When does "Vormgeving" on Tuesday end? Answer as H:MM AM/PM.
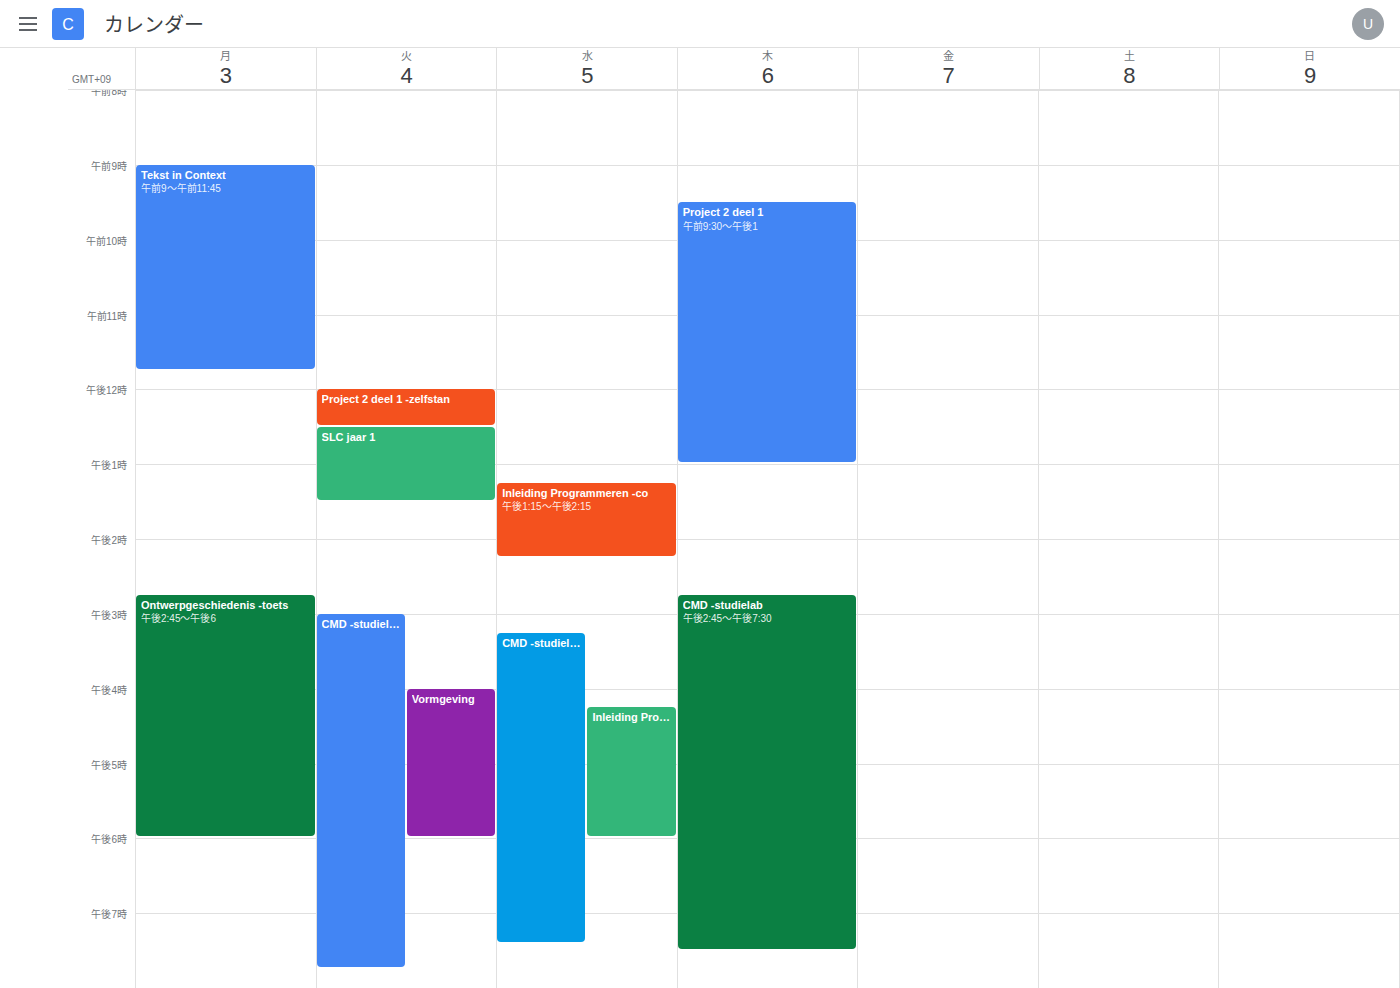
6:00 PM